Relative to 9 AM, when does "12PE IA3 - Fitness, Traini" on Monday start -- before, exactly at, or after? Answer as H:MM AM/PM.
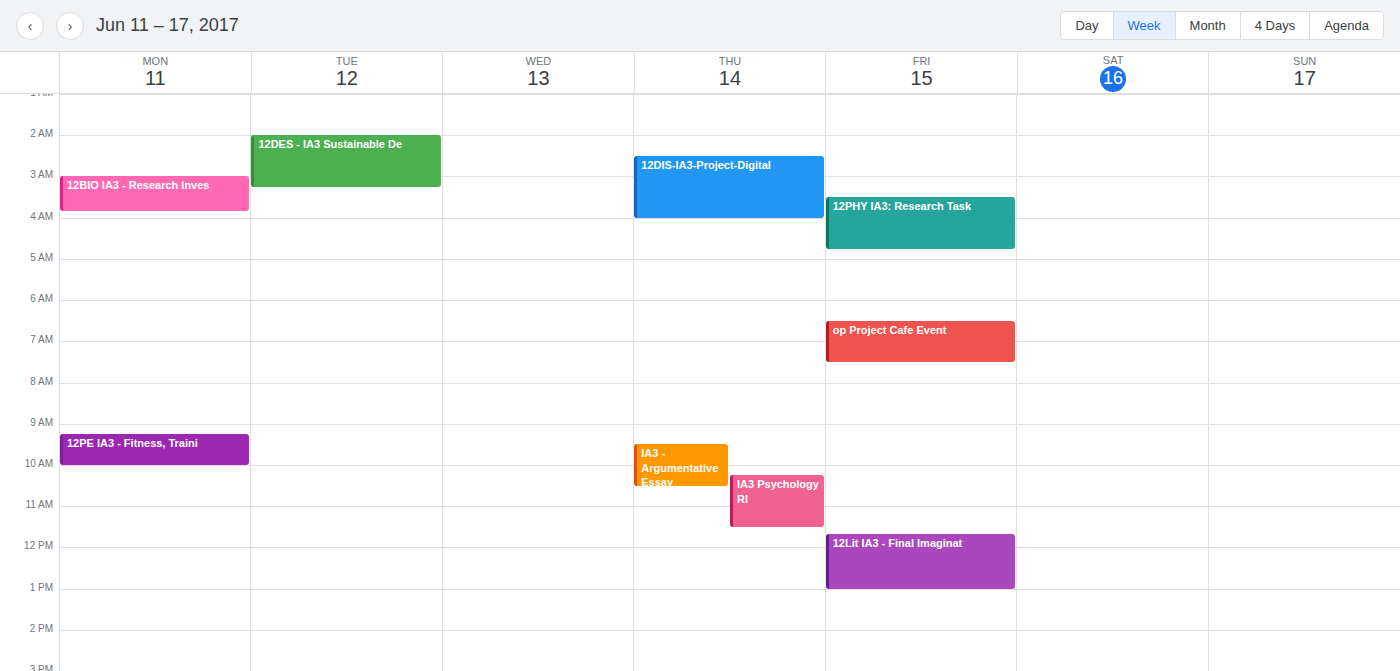
9:15 AM -- after 9 AM, 15 minutes below the 9 AM line.